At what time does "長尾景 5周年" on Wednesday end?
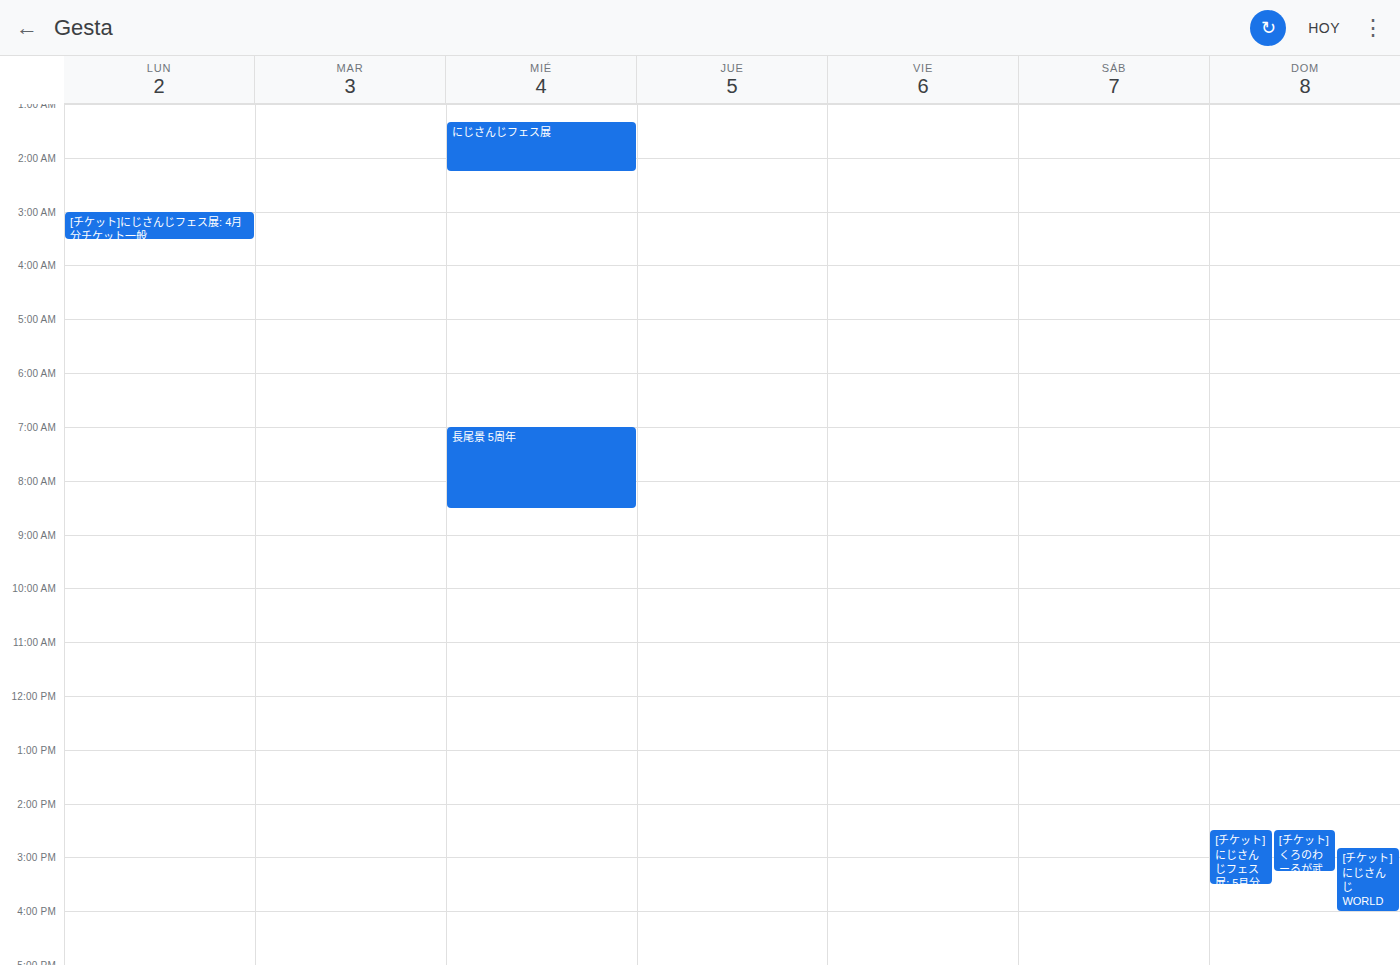
08:30